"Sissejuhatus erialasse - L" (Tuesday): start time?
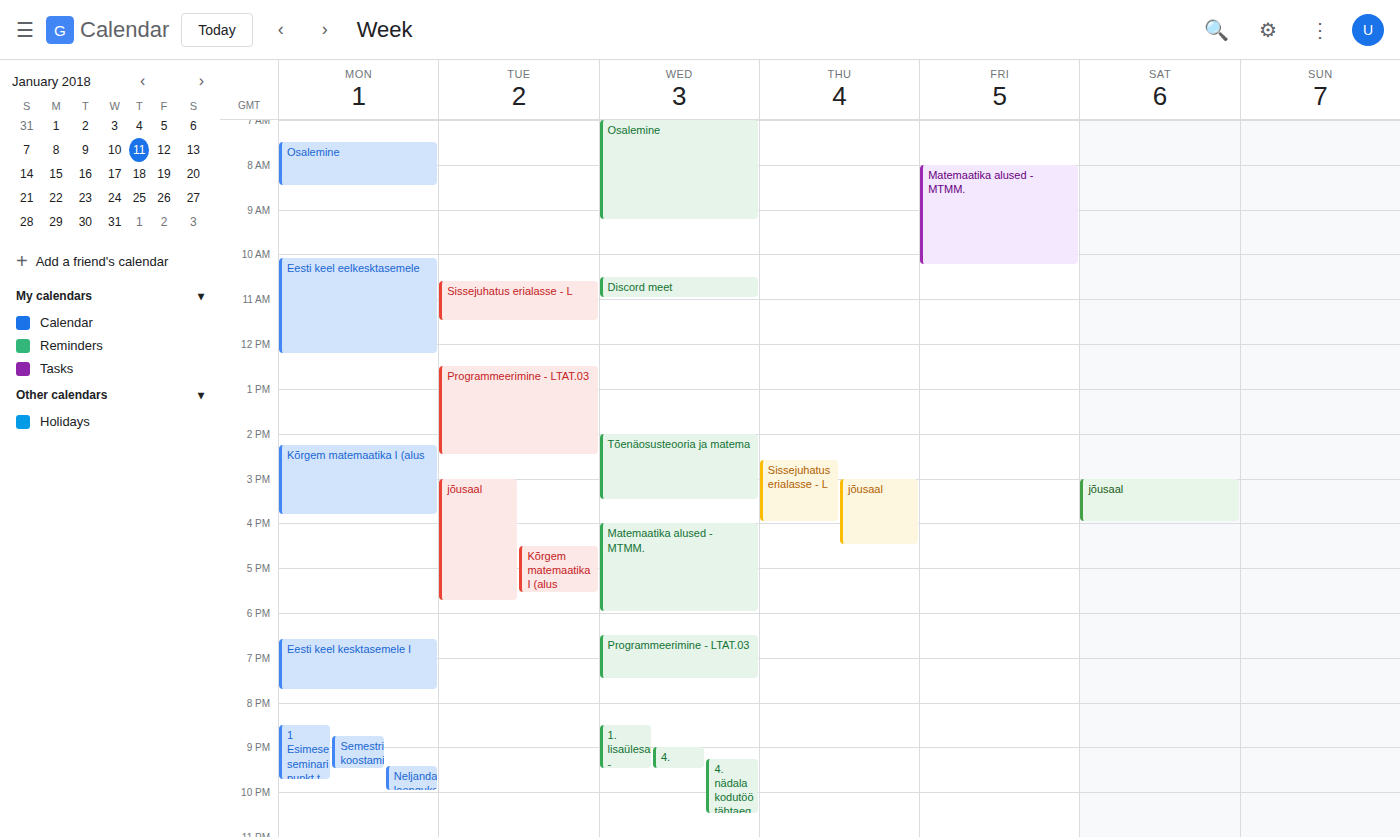
10:35 AM